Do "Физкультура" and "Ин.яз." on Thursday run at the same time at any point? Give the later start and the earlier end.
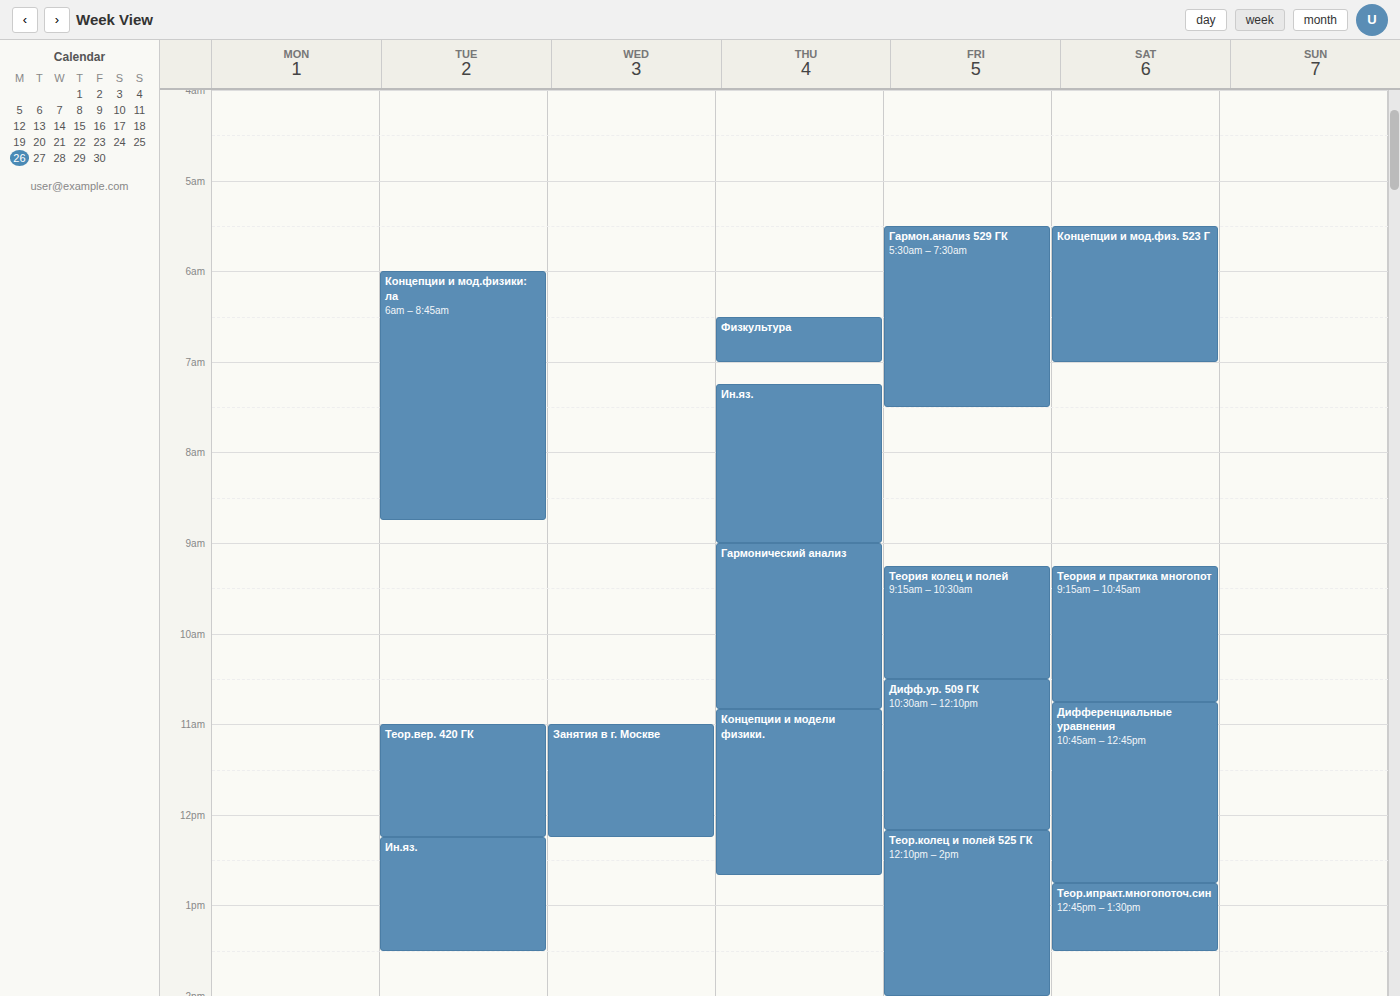
"Физкультура" ends at 7:00 AM and "Ин.яз." starts at 7:15 AM -- no overlap.